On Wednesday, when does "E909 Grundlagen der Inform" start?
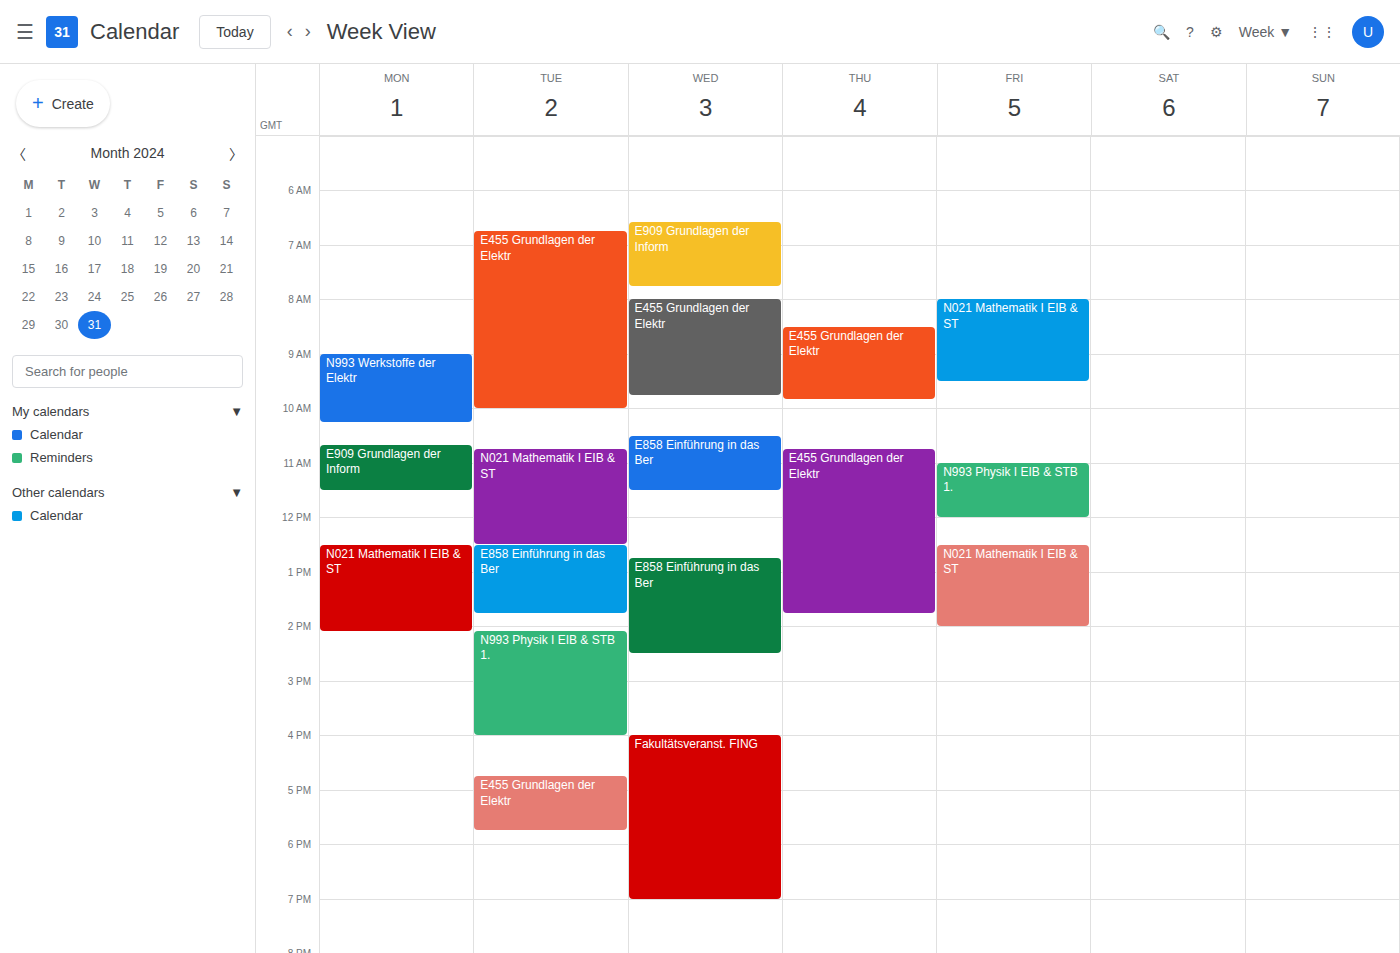
6:35 AM